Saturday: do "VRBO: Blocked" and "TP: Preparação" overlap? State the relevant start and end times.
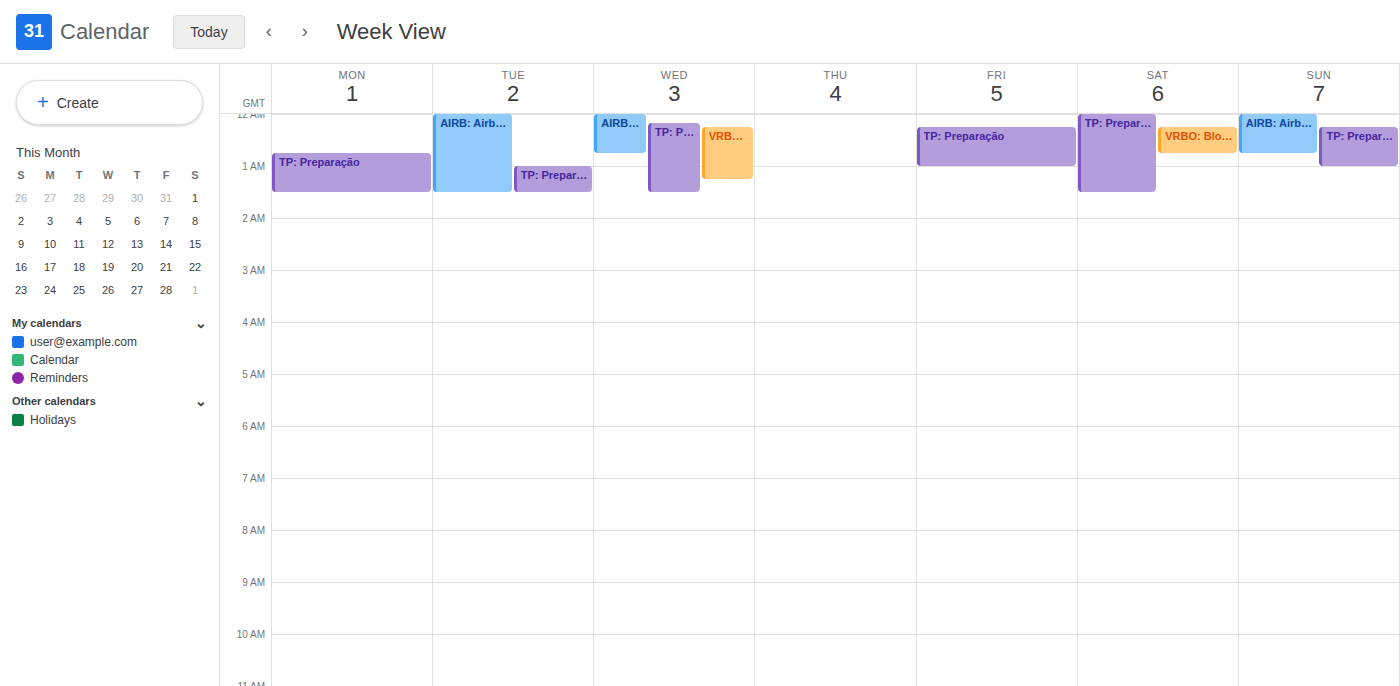
"VRBO: Blocked" runs 00:15 to 00:45, inside "TP: Preparação" -- they overlap.